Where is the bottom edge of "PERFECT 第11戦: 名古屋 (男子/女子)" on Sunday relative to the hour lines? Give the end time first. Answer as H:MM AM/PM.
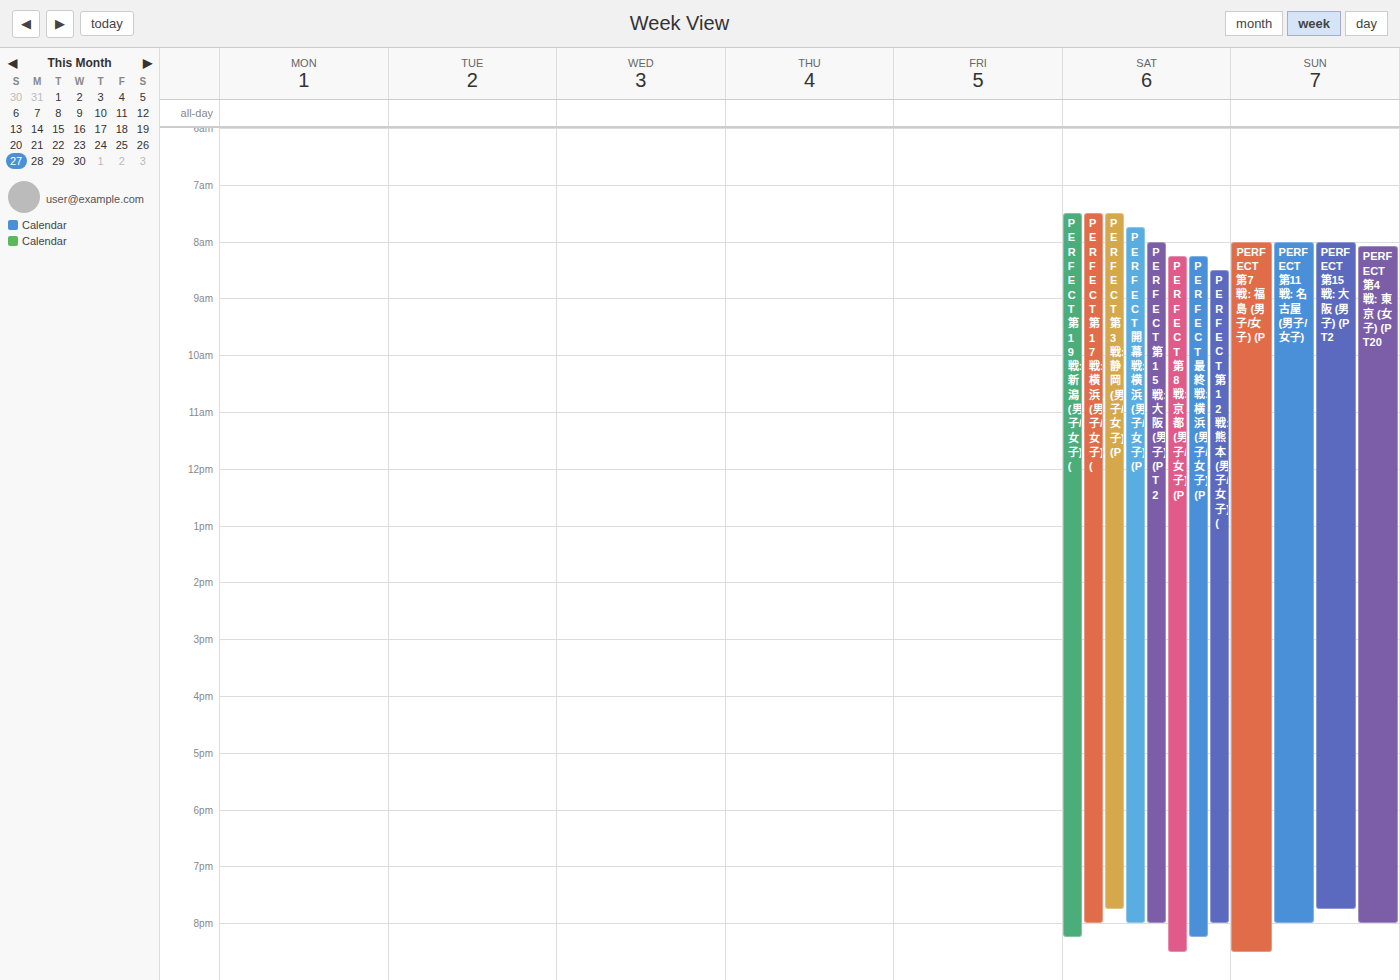
8:00 PM -- exactly on the 8 PM line.